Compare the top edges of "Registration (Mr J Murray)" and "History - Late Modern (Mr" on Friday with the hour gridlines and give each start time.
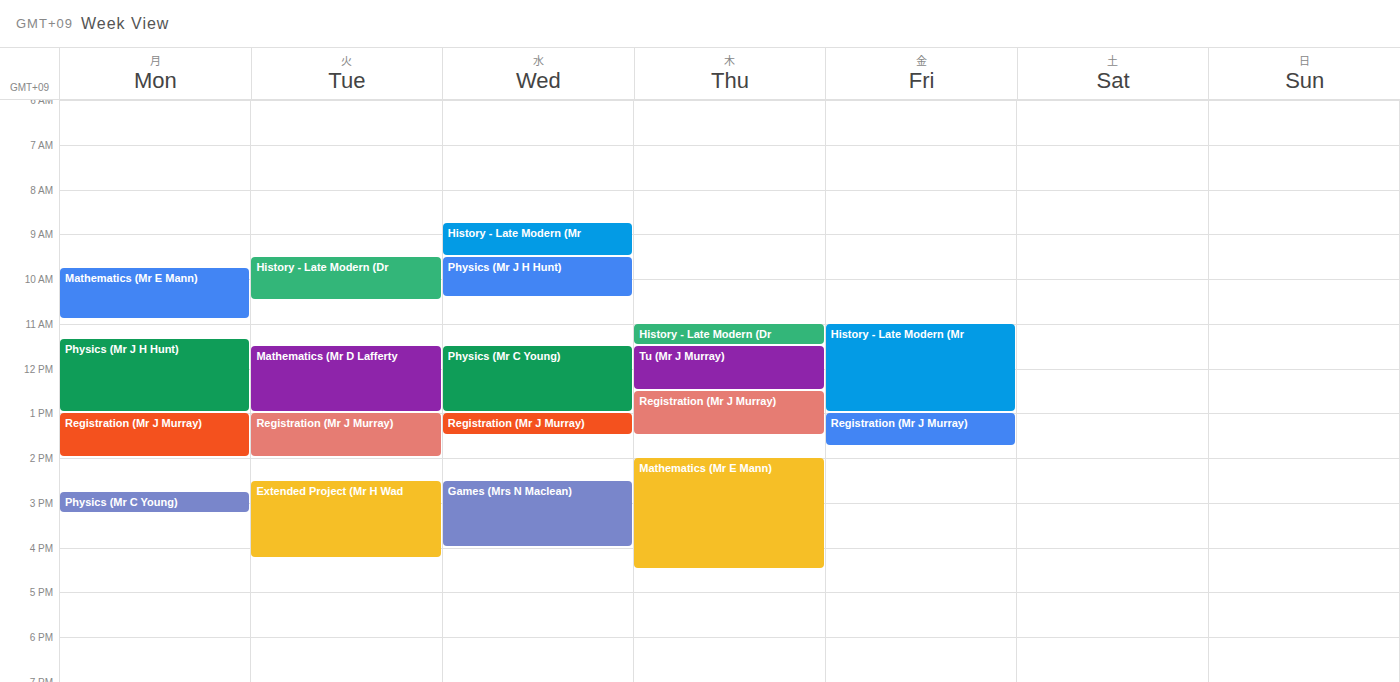
"Registration (Mr J Murray)": 1:00 PM, exactly on the 1 PM line. "History - Late Modern (Mr": 11:00 AM, exactly on the 11 AM line.